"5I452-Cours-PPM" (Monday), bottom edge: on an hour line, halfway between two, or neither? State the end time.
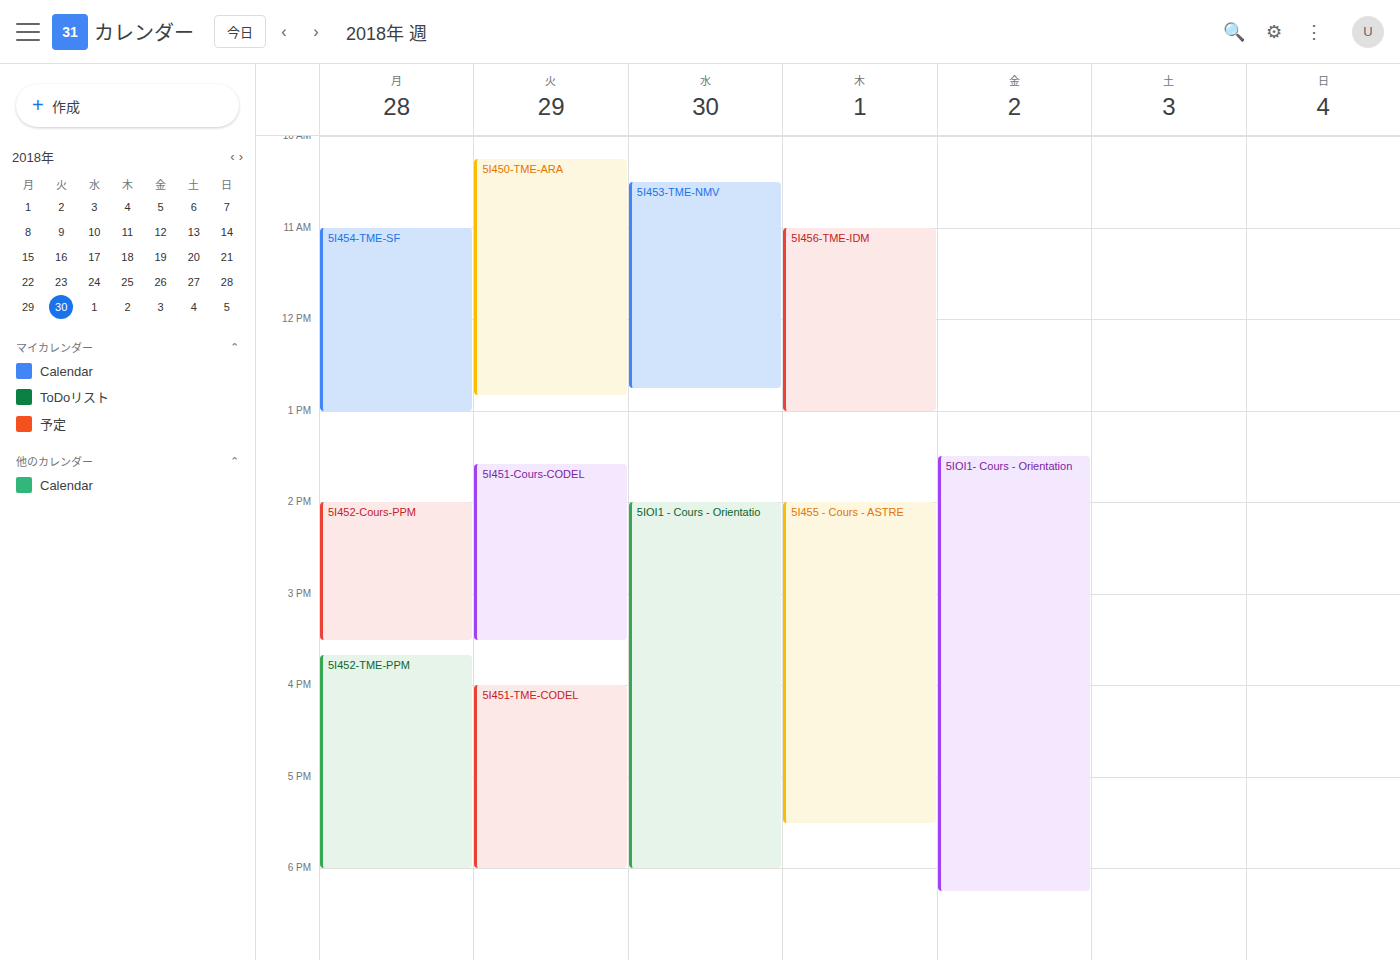
3:30 PM -- halfway between the 3 PM and 4 PM lines.